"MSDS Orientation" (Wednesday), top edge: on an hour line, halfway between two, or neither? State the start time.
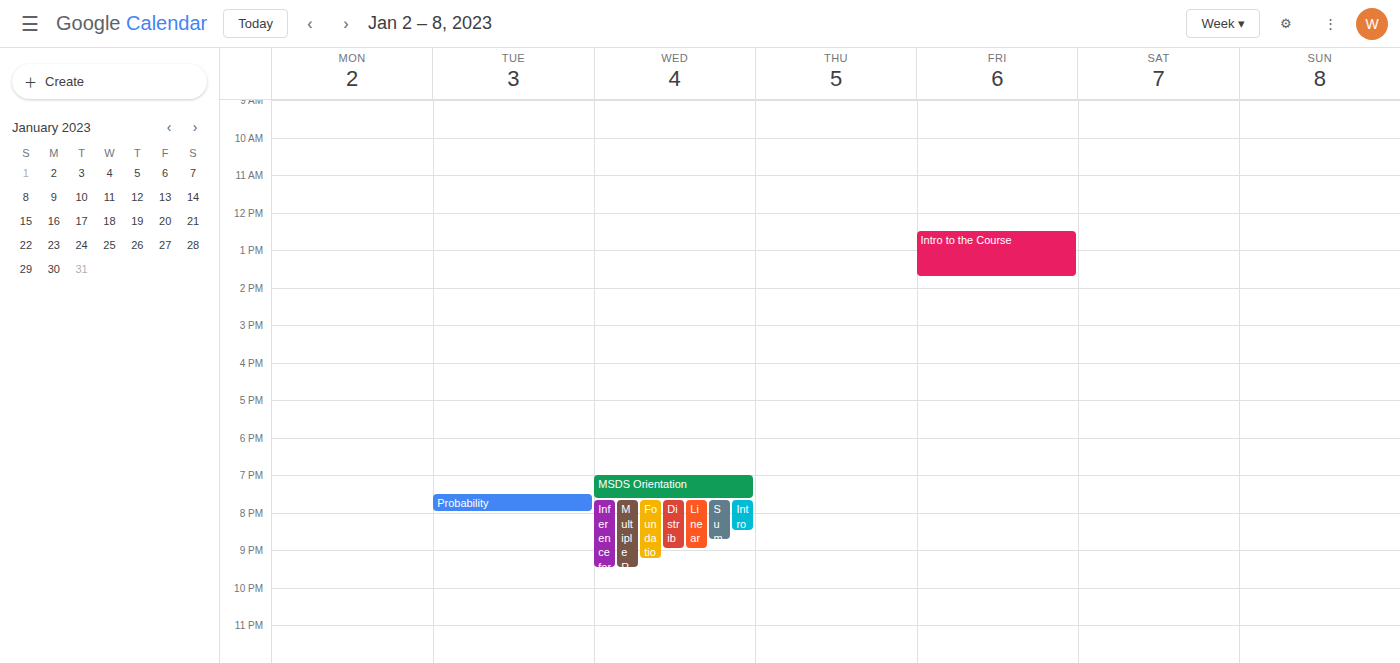
7:00 PM -- exactly on the 7 PM line.